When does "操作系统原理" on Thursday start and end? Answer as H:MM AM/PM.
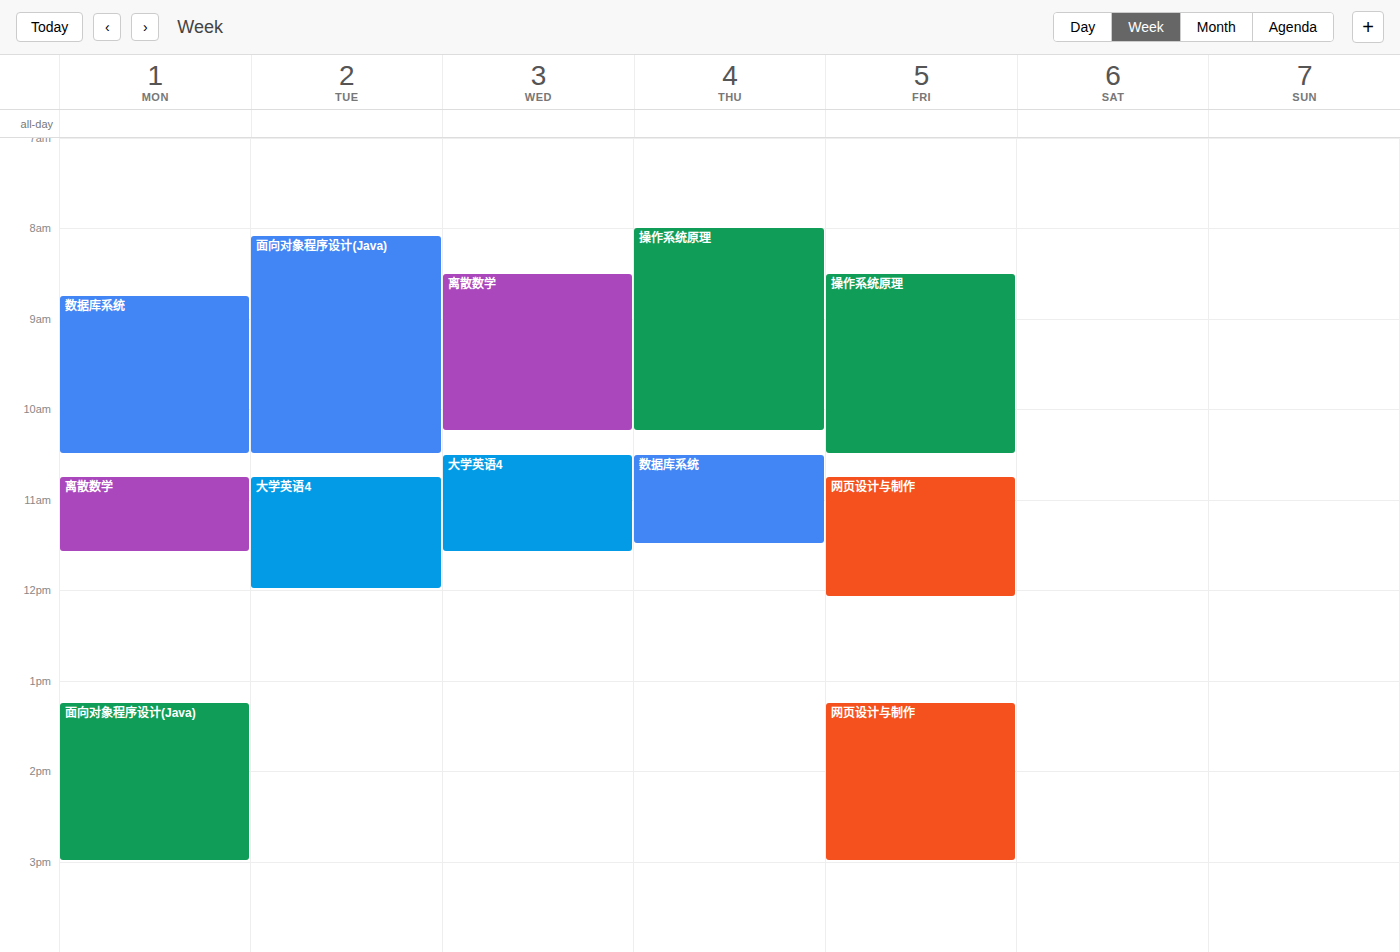
8:00 AM to 10:15 AM